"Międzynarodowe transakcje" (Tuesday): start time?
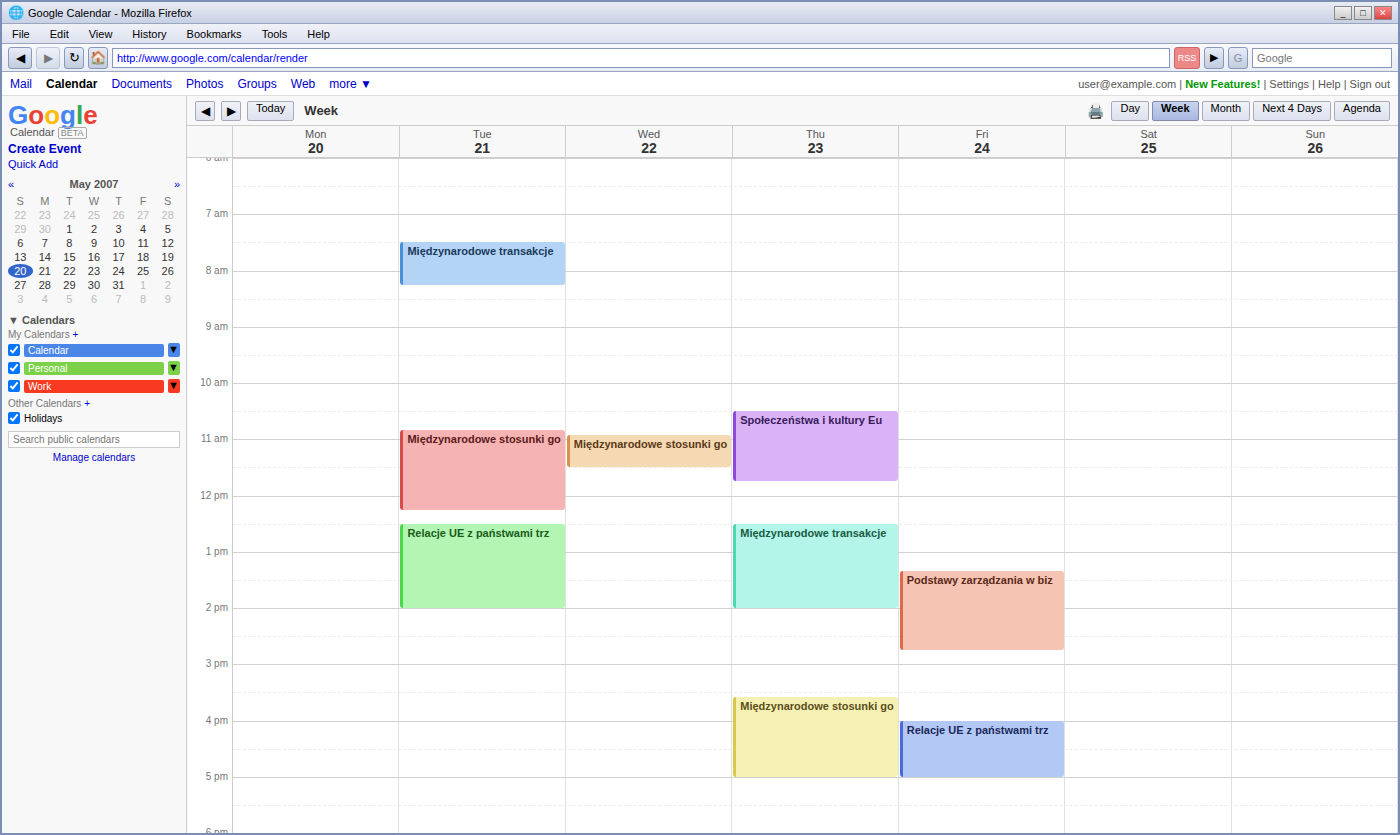
7:30 AM